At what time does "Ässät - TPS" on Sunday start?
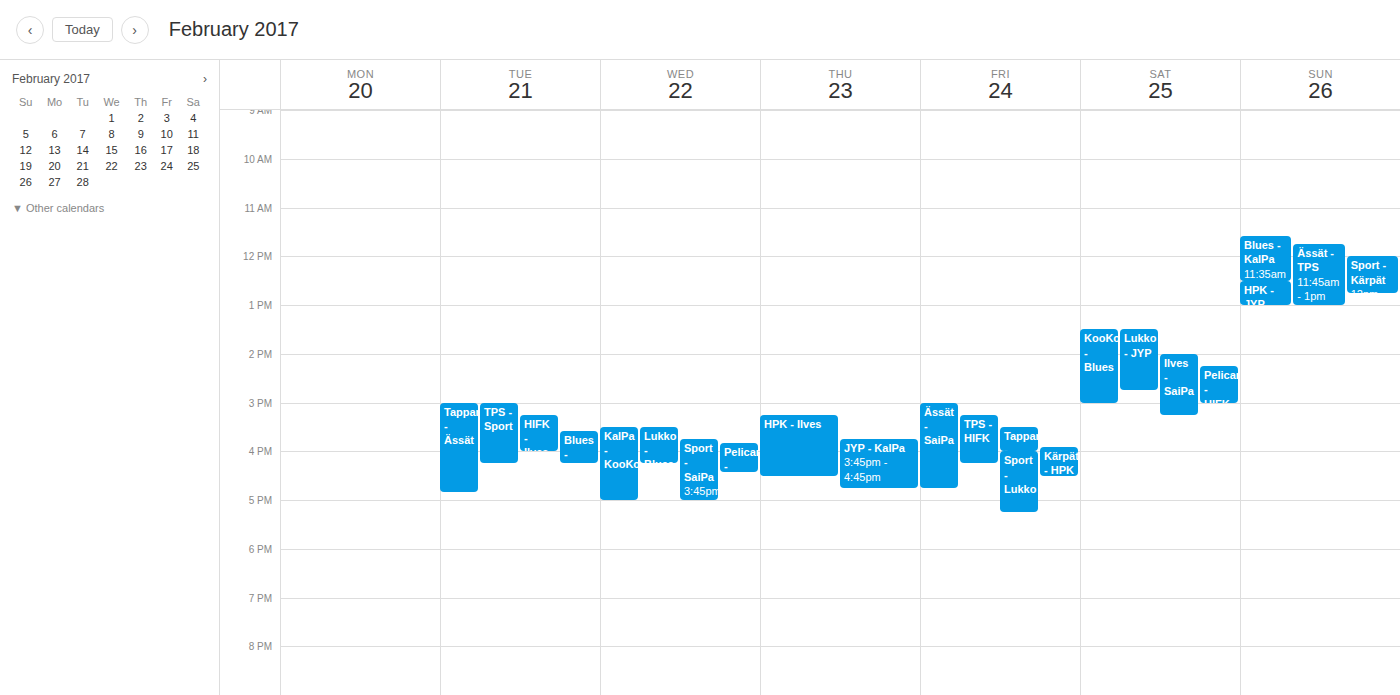
11:45 AM